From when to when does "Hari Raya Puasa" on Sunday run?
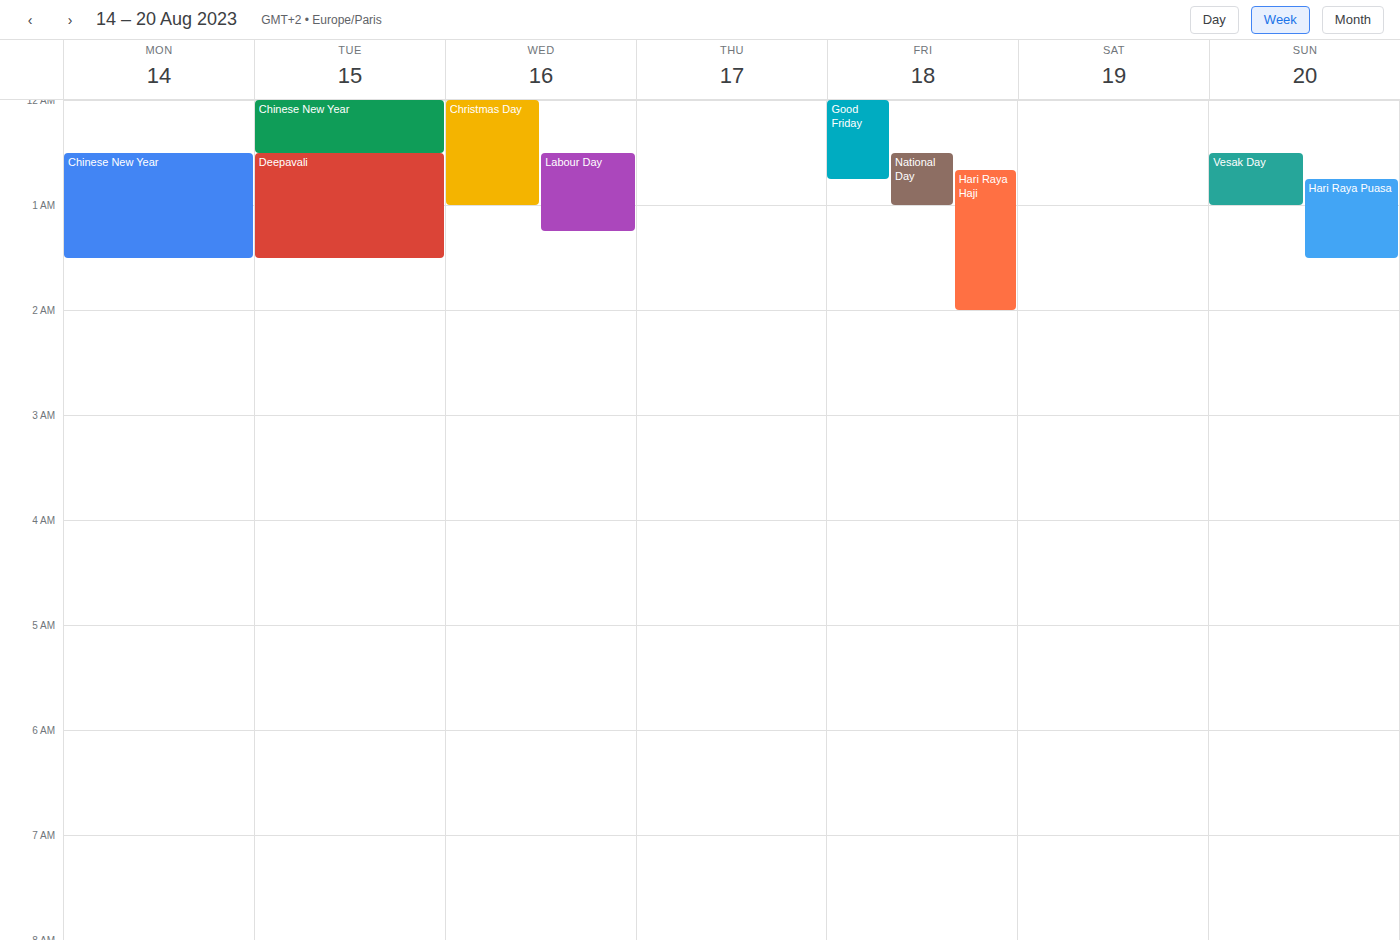
12:45 AM to 1:30 AM